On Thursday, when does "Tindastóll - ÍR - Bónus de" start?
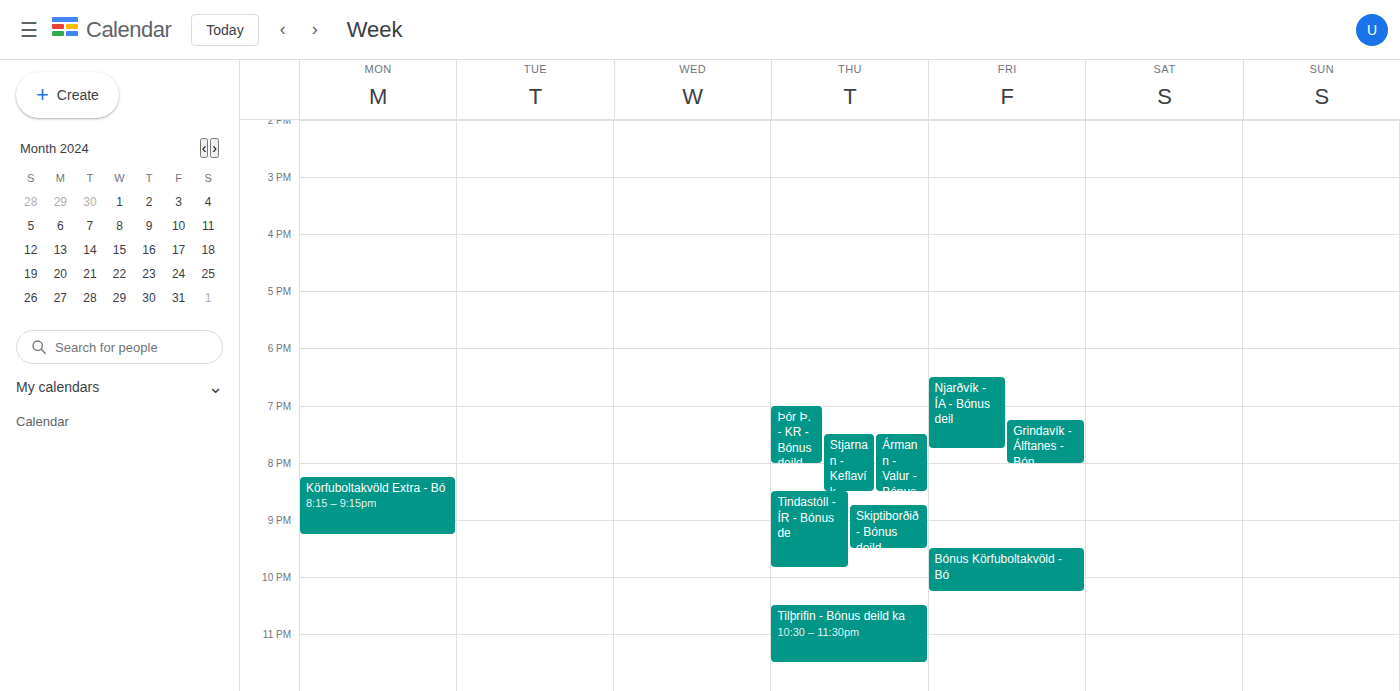
20:30